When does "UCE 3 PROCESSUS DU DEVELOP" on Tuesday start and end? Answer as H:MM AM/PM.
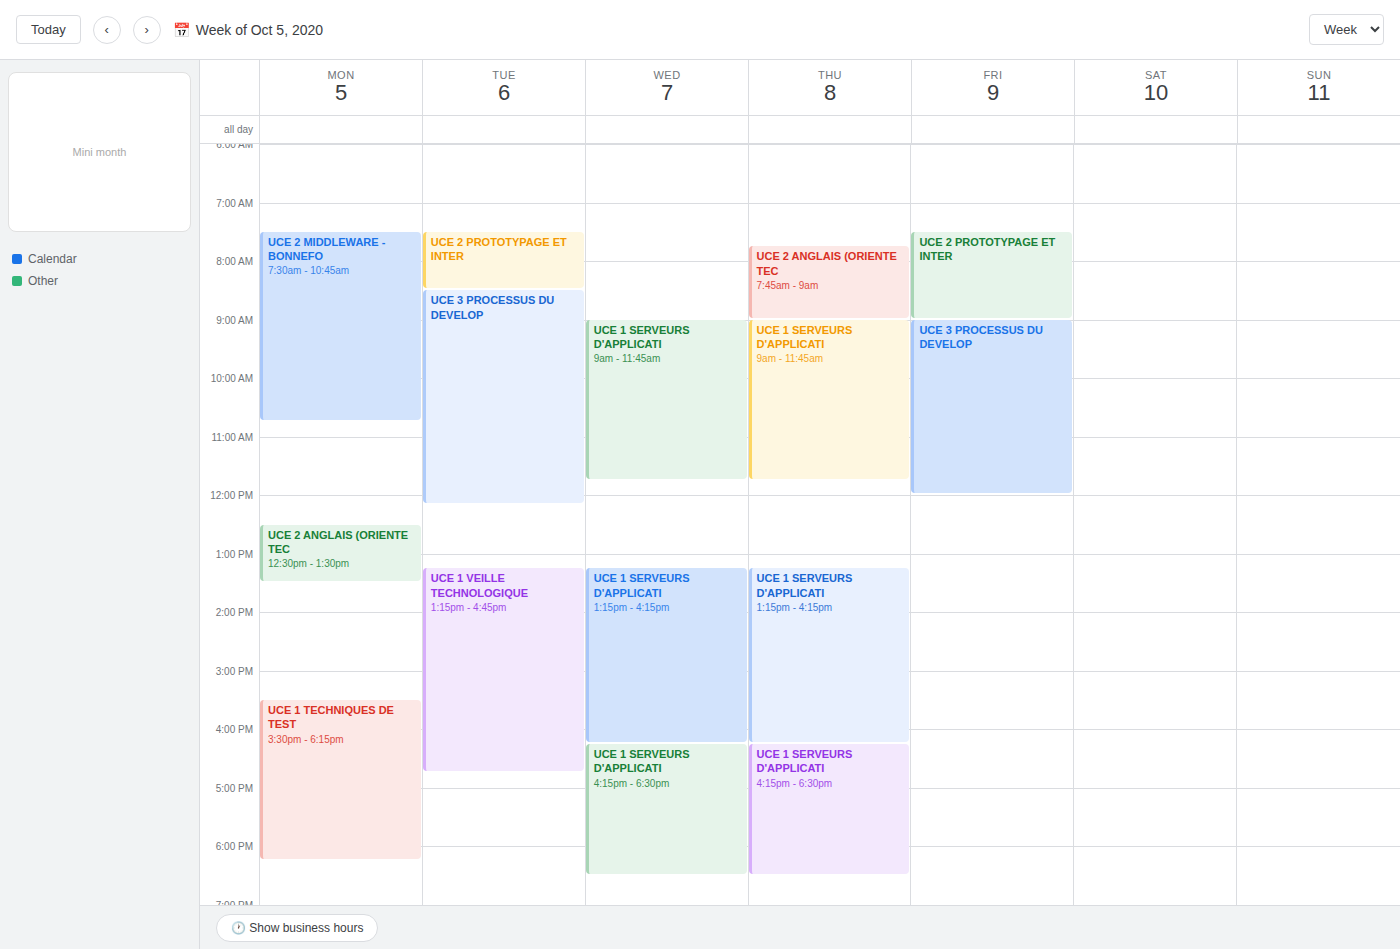
8:30 AM to 12:10 PM